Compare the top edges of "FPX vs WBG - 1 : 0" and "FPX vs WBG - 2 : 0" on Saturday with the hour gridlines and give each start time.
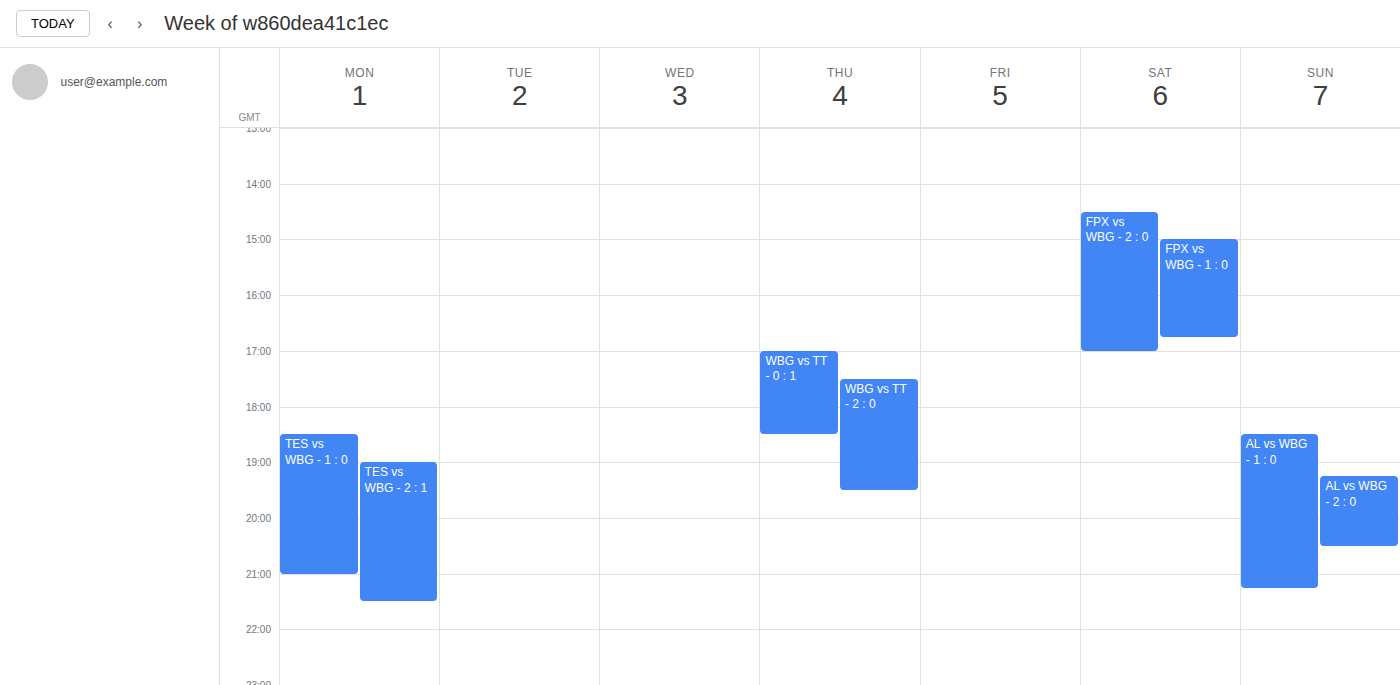
"FPX vs WBG - 1 : 0": 3:00 PM, exactly on the 3 PM line. "FPX vs WBG - 2 : 0": 2:30 PM, halfway between the 2 PM and 3 PM lines.